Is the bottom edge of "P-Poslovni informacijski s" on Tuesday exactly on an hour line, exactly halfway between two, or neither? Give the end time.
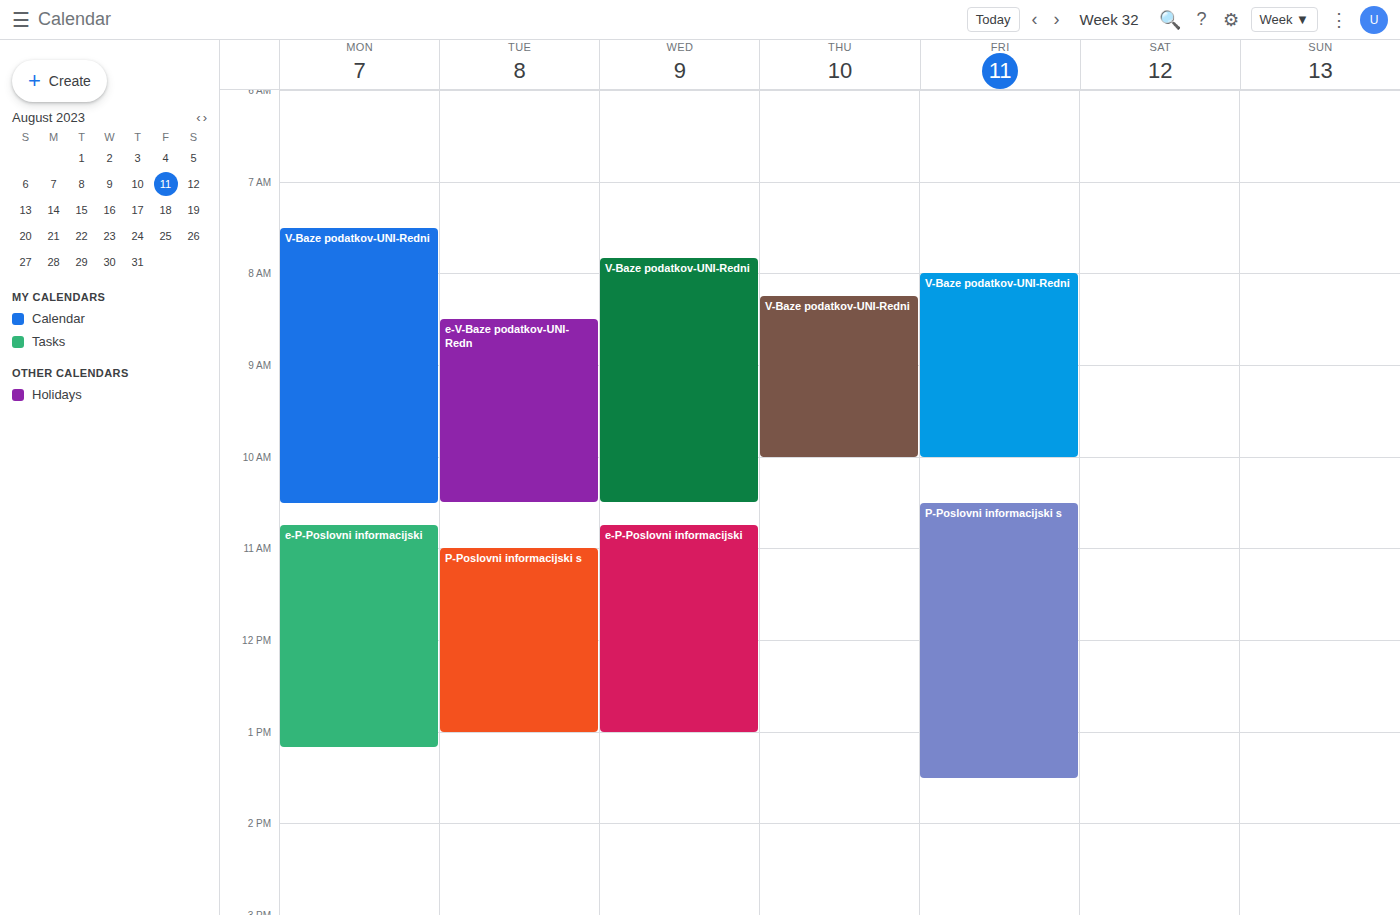
1:00 PM -- exactly on the 1 PM line.